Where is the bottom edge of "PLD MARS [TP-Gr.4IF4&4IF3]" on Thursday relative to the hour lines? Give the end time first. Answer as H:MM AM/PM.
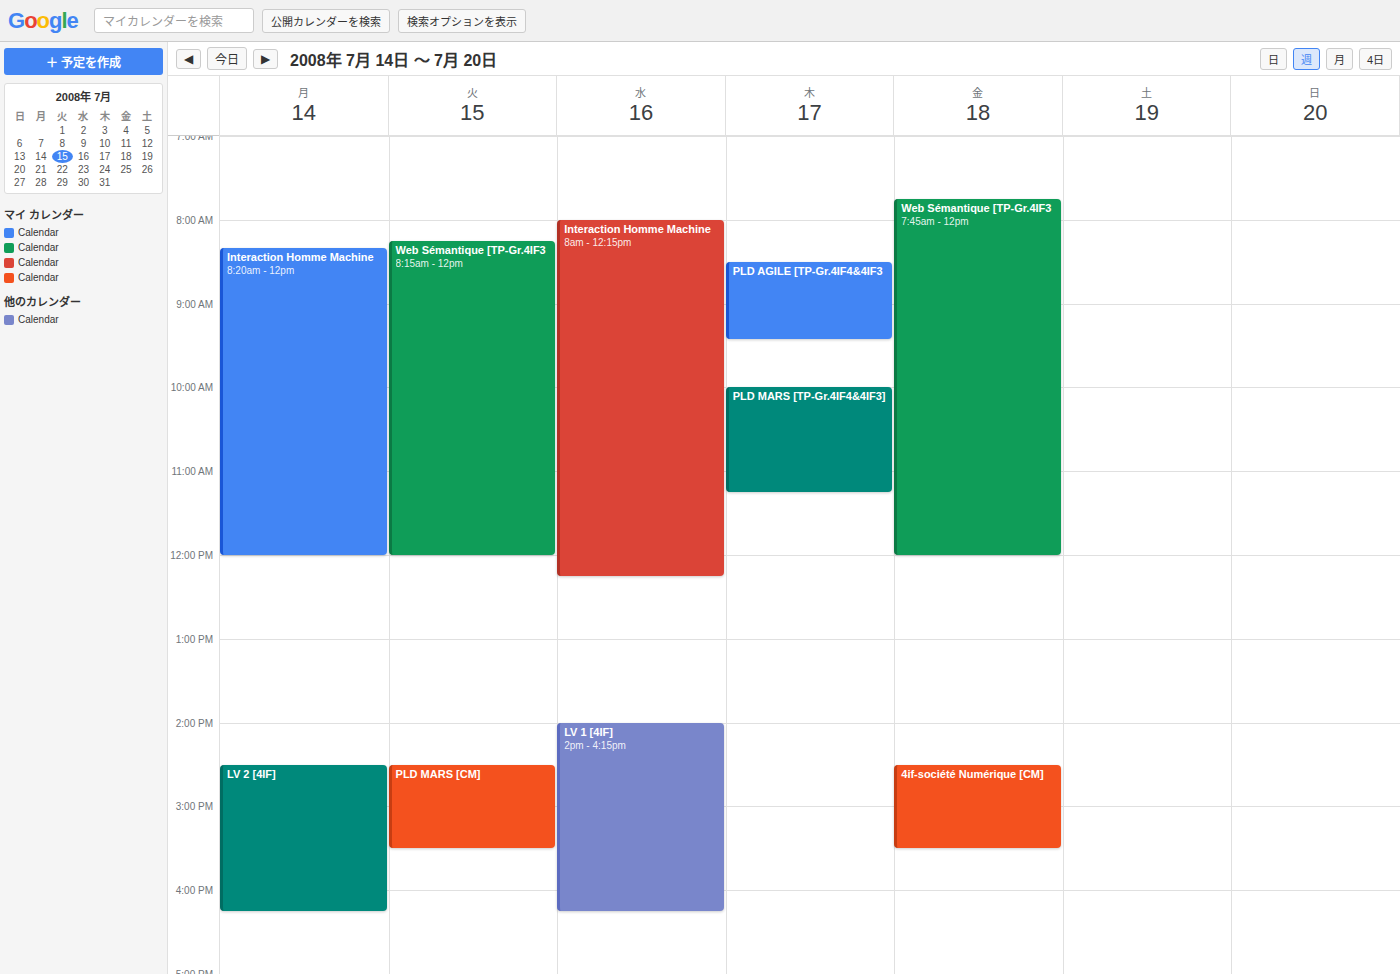
11:15 AM -- neither: a quarter of the way from the 11 AM line to the 12 PM line.